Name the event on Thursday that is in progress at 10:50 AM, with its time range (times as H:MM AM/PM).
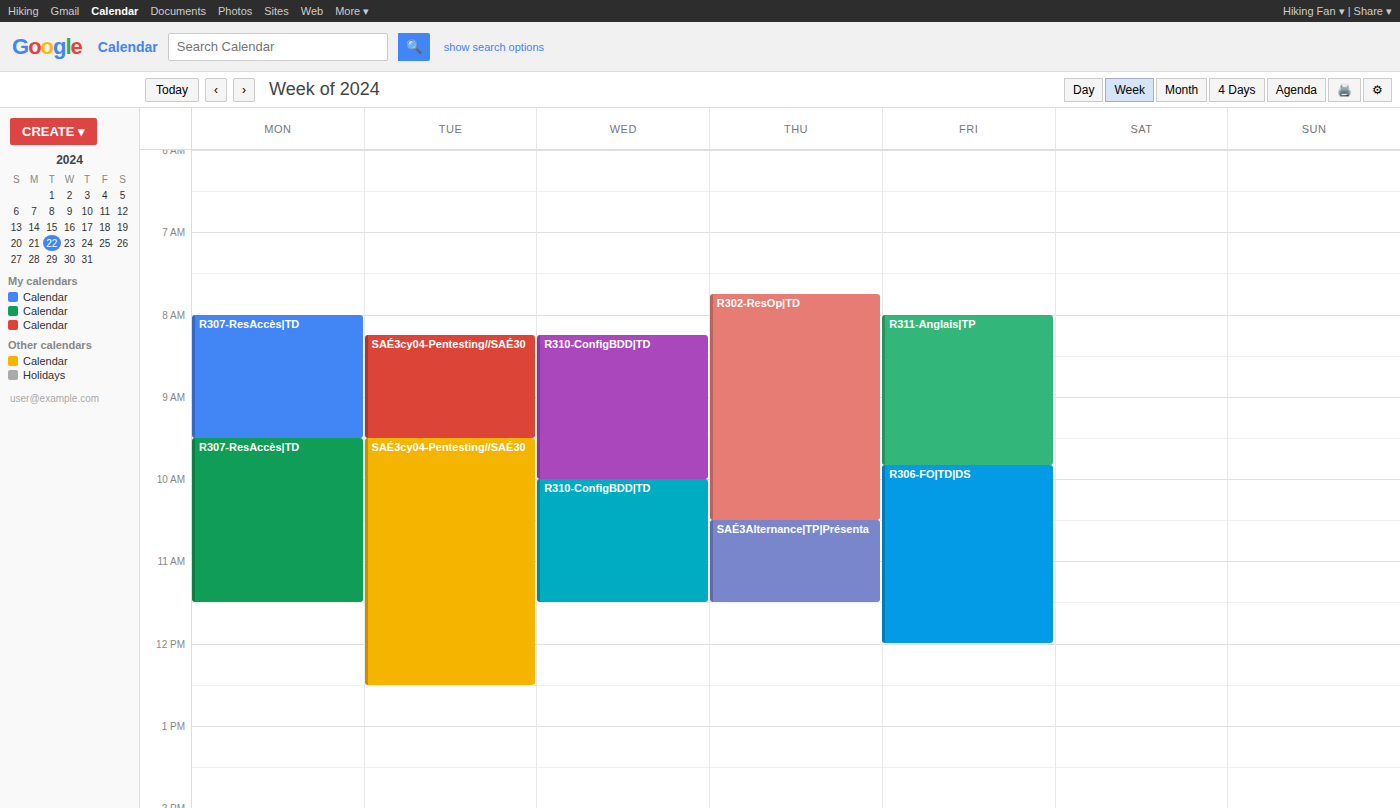
"SAÉ3Alternance|TP|Présenta", 10:30 AM to 11:30 AM